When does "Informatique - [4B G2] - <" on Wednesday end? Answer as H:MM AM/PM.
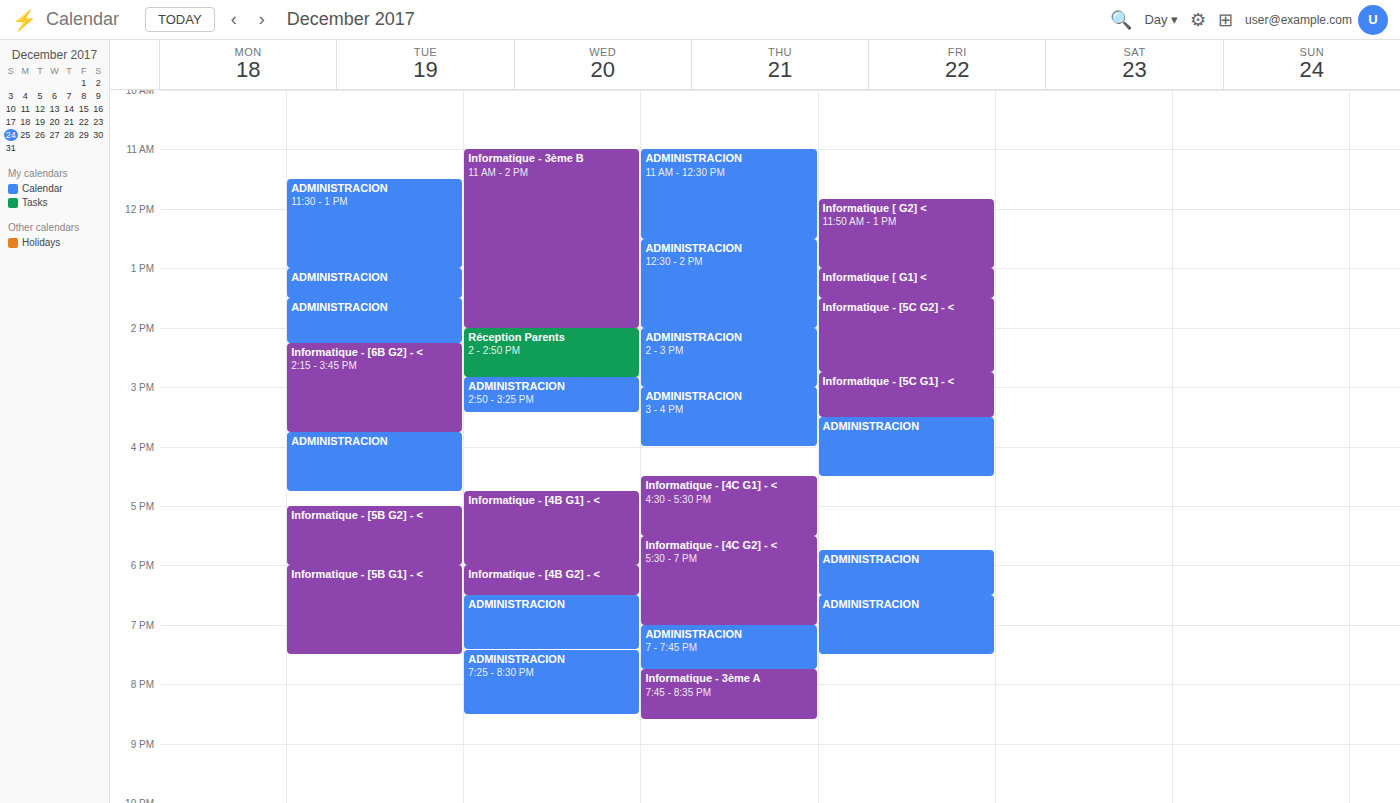
6:30 PM